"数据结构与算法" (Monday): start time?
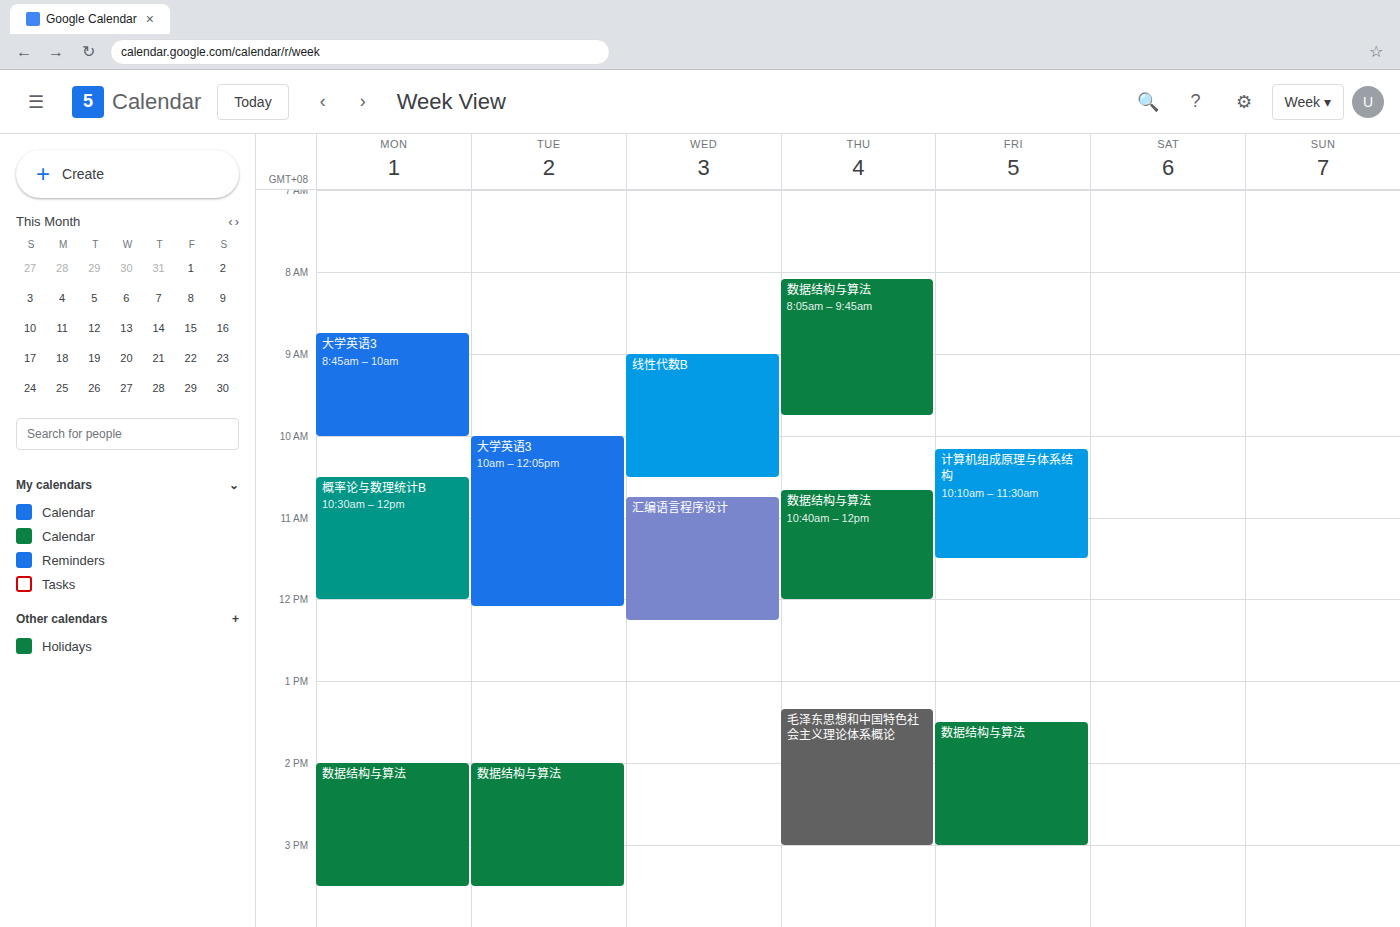
2:00 PM